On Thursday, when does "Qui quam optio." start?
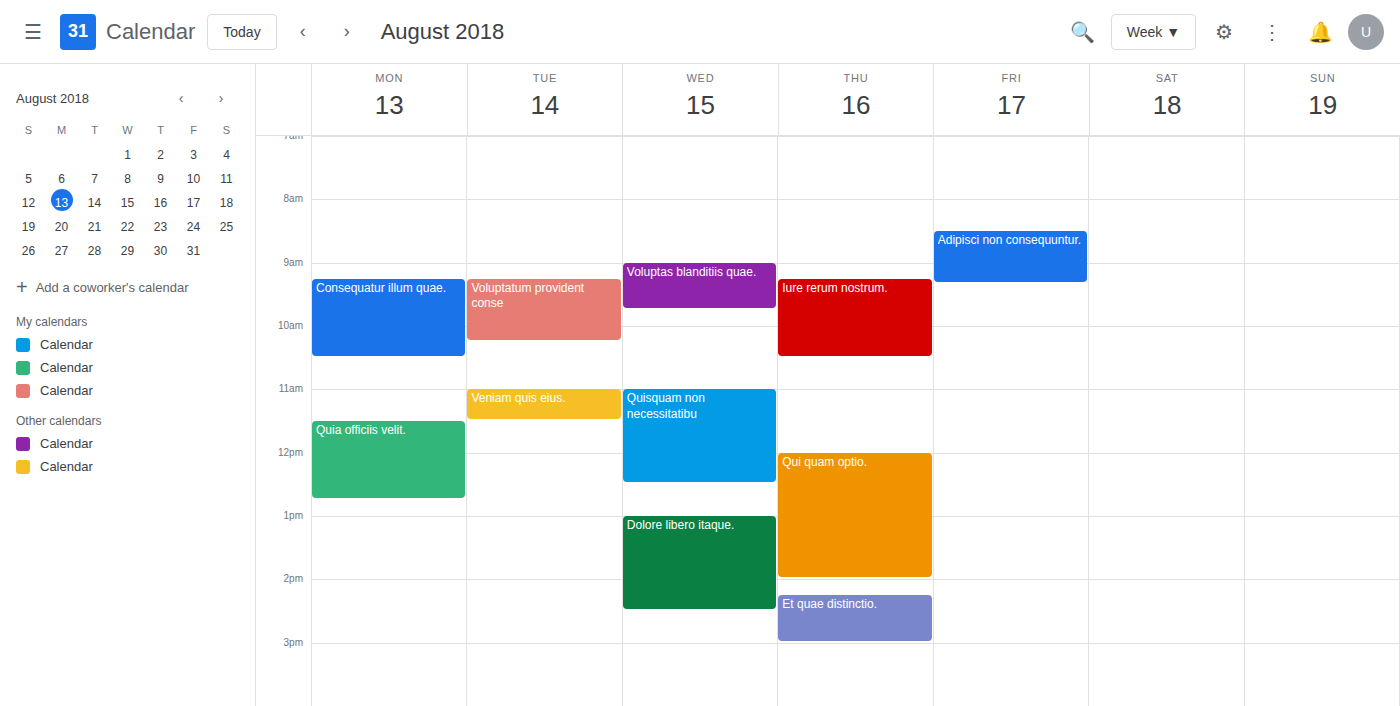
12:00 PM